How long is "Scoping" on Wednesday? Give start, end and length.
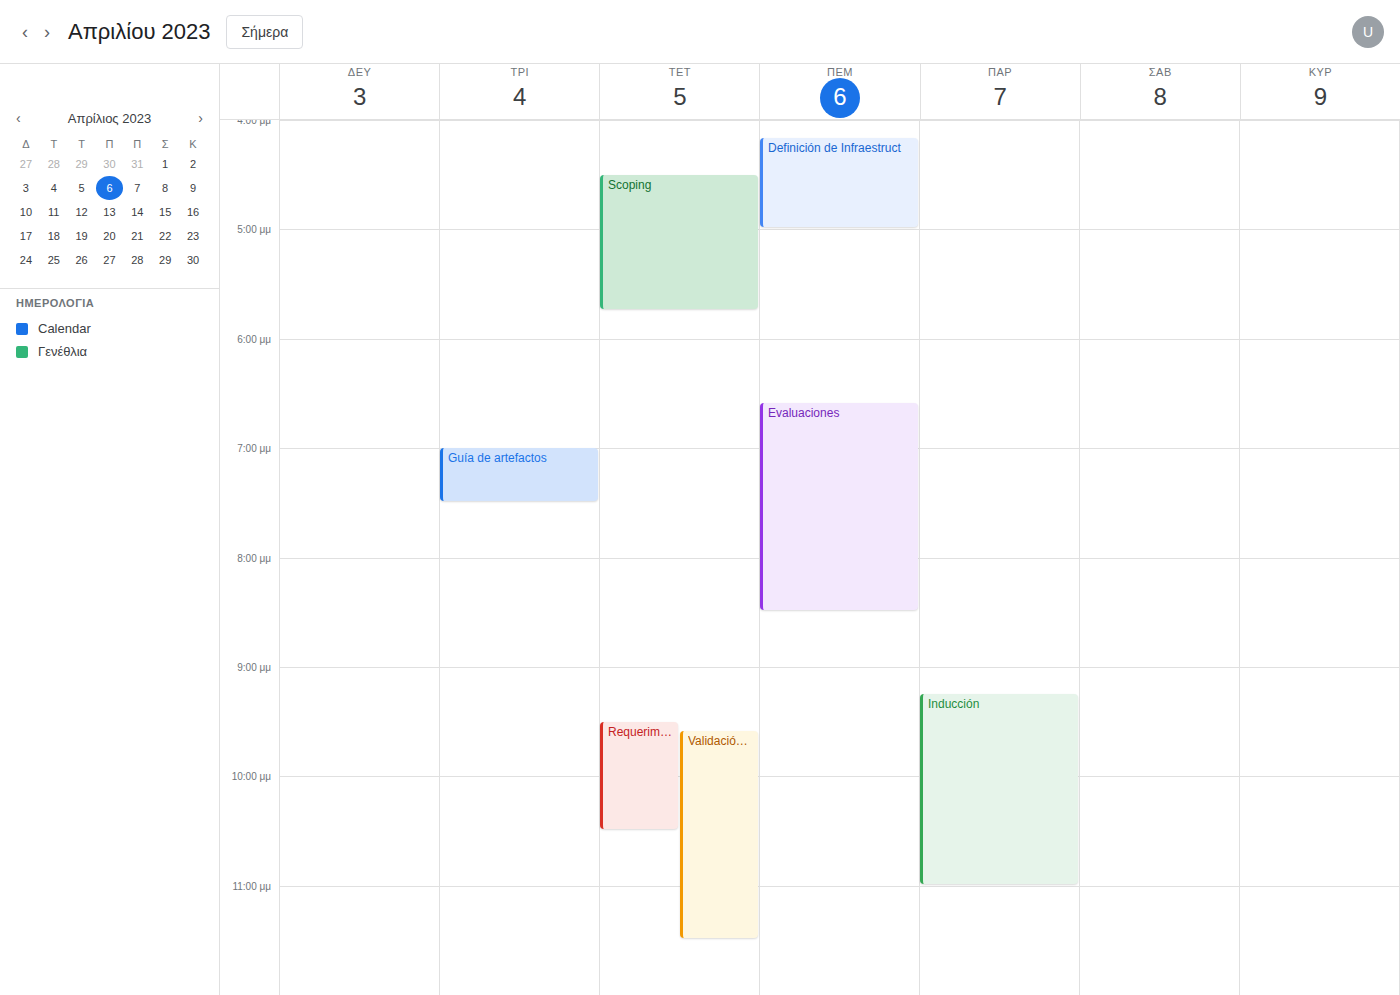
4:30 PM to 5:45 PM, 1 hour 15 minutes